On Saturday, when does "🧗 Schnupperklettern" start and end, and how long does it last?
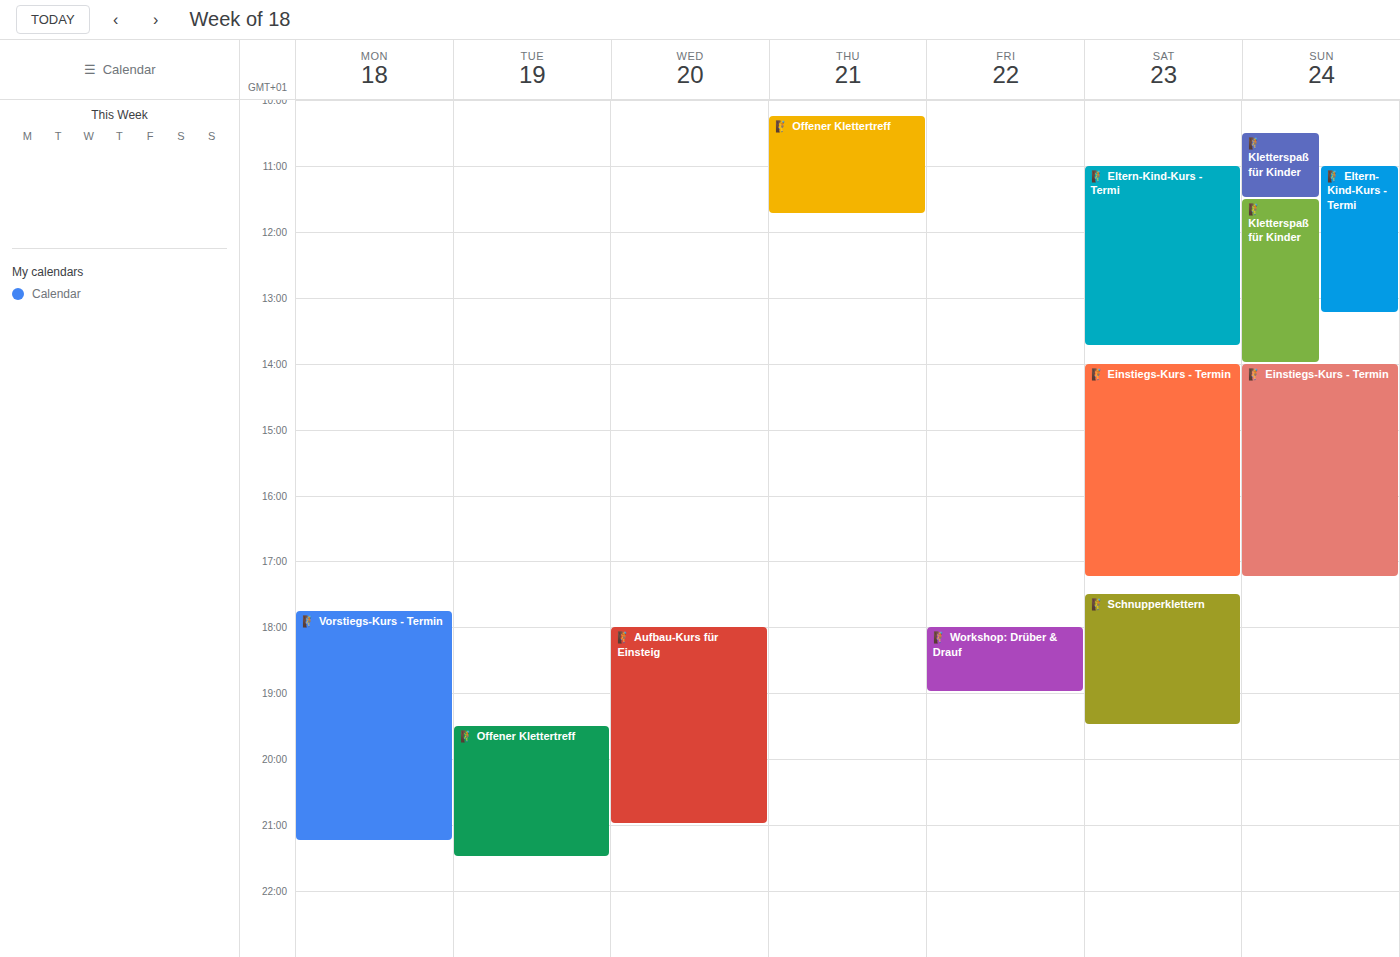
5:30 PM to 7:30 PM, 2 hours